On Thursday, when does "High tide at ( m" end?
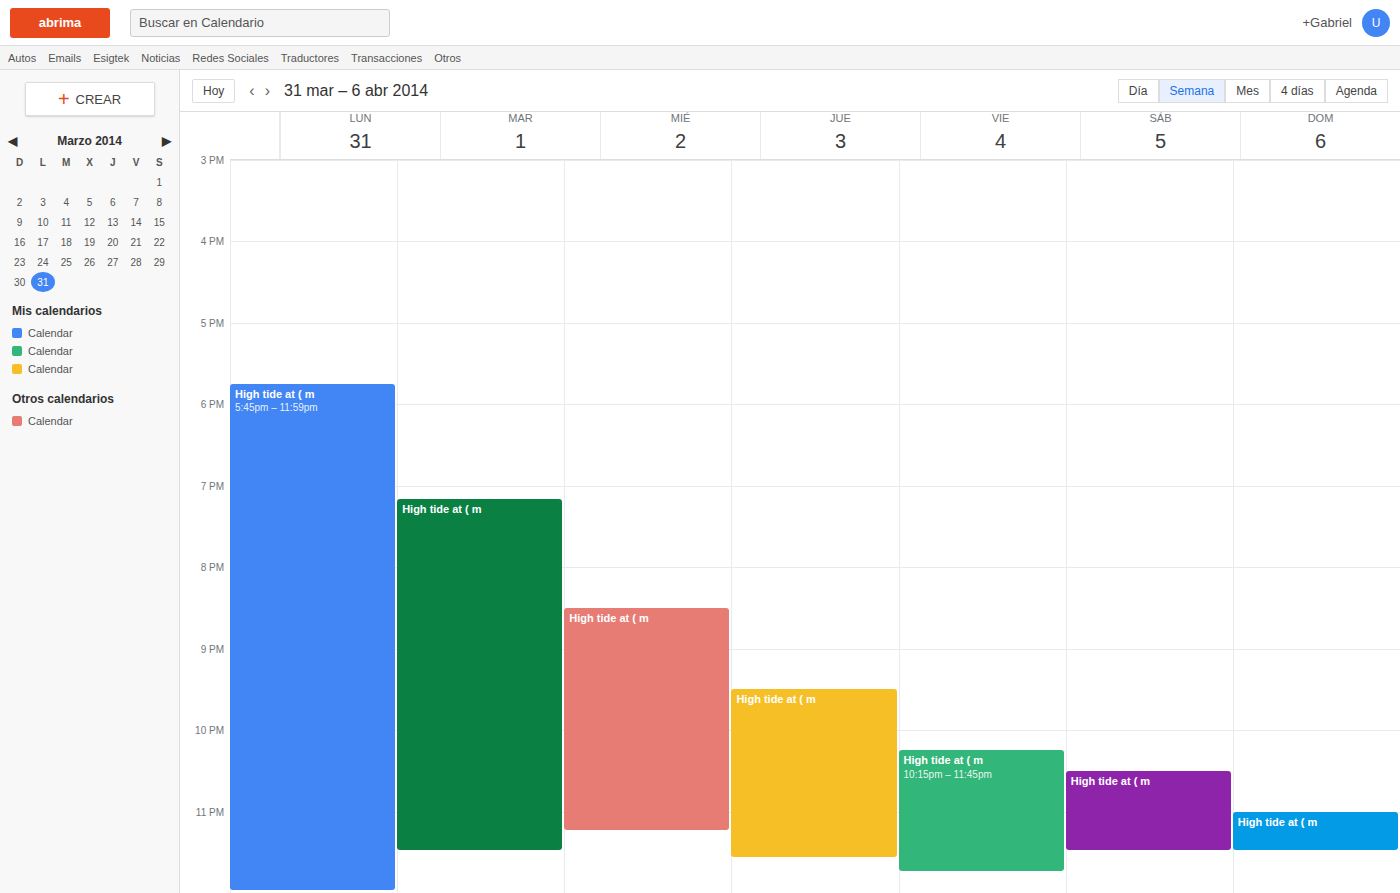
11:35 PM